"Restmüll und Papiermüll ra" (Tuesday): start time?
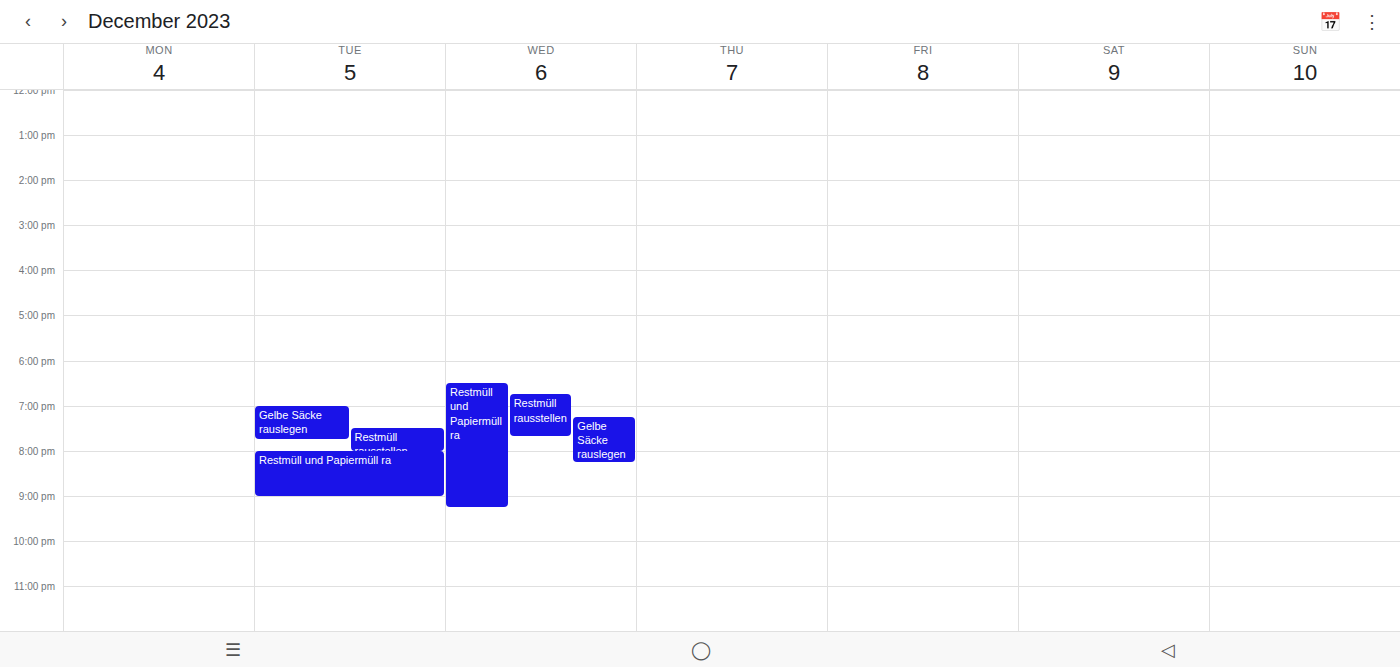
8:00 PM